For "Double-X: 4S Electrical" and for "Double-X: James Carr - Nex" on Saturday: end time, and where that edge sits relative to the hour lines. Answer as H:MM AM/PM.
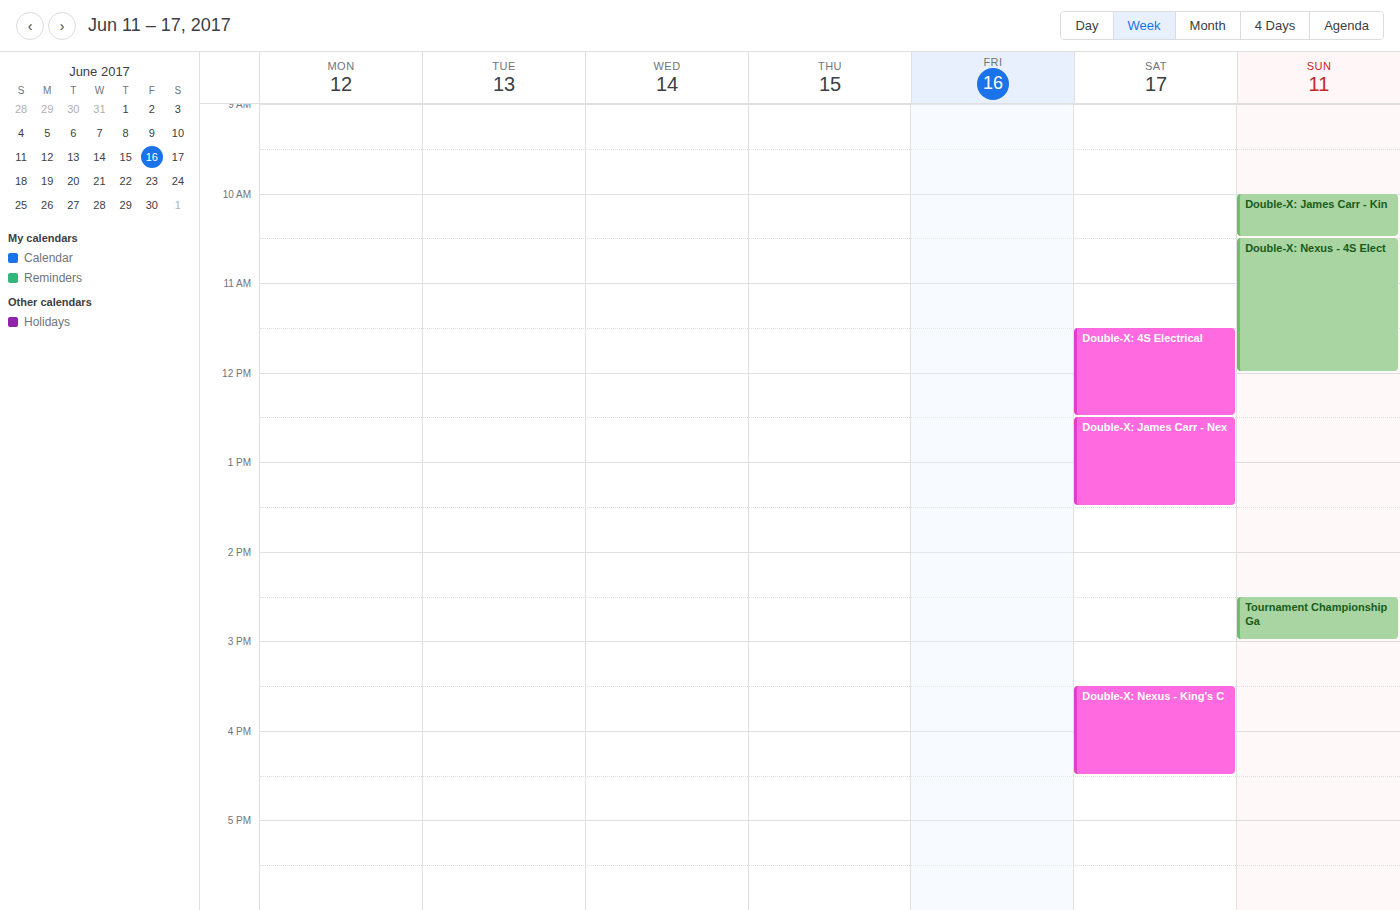
"Double-X: 4S Electrical": 12:30 PM, halfway between the 12 PM and 1 PM lines. "Double-X: James Carr - Nex": 1:30 PM, halfway between the 1 PM and 2 PM lines.